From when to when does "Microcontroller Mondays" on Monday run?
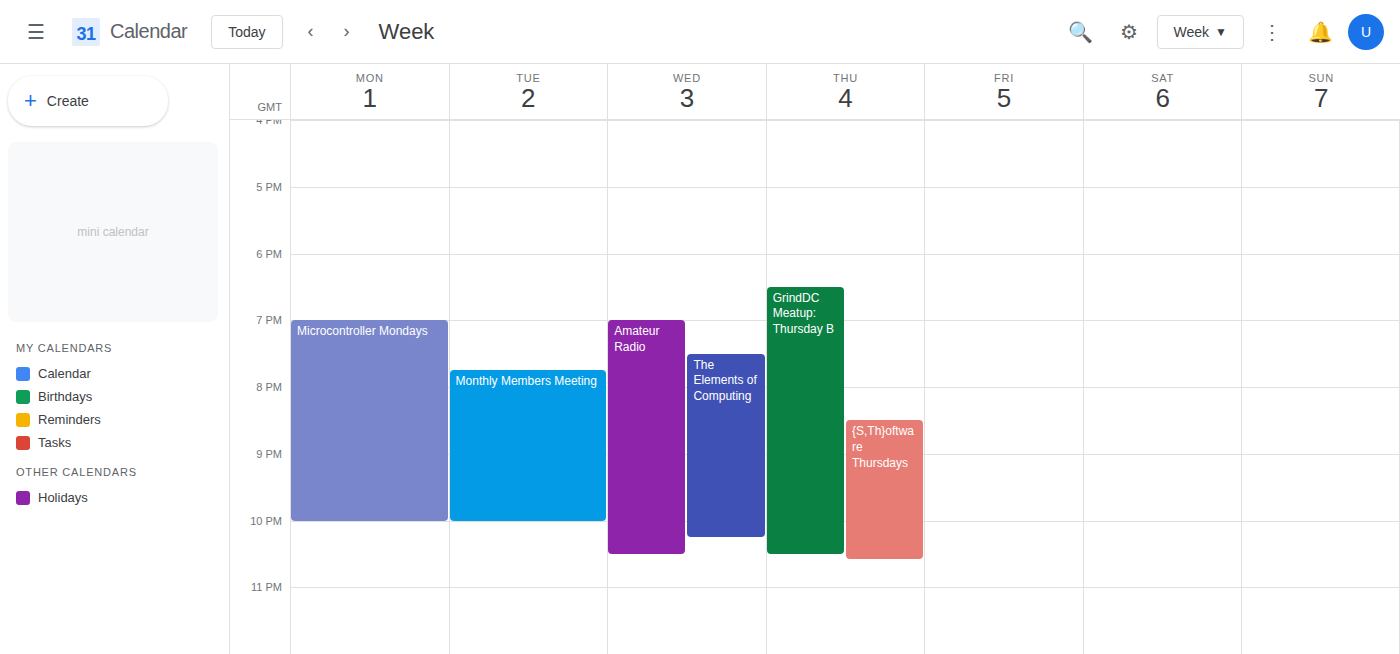
7:00 PM to 10:00 PM